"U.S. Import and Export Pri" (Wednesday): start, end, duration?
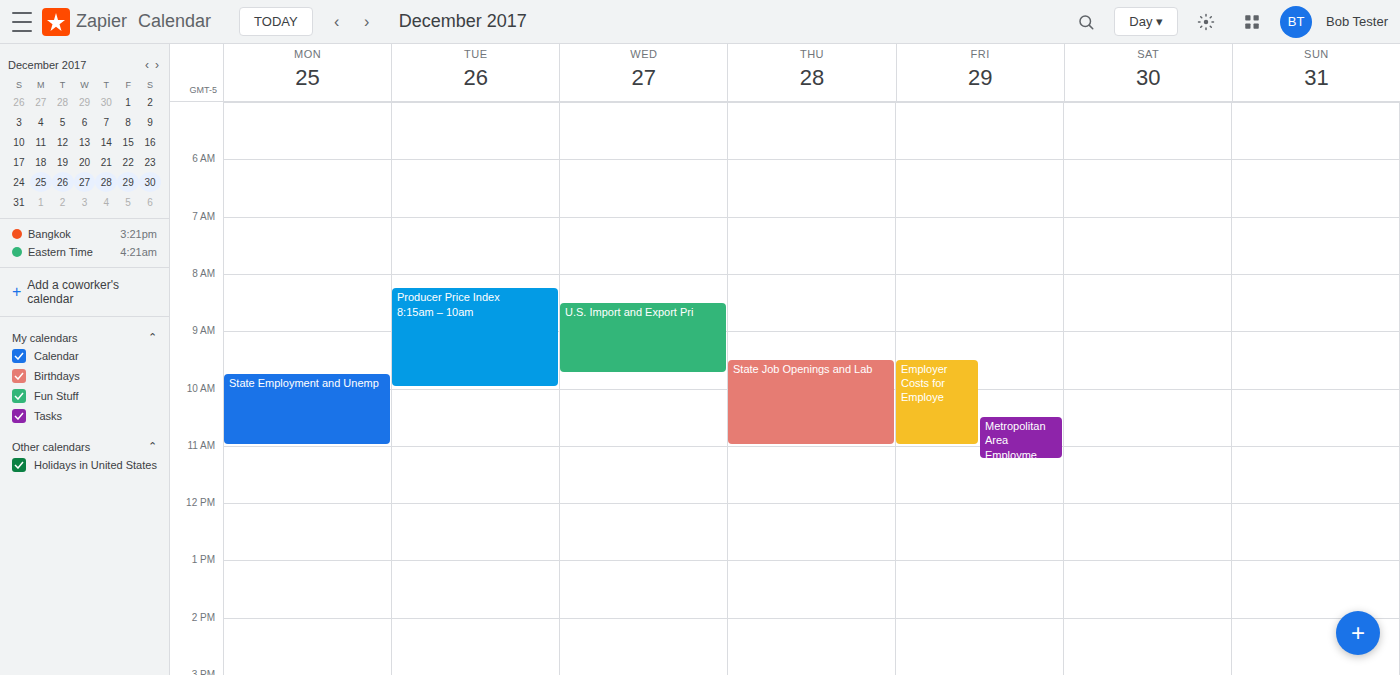
8:30 AM to 9:45 AM, 1 hour 15 minutes